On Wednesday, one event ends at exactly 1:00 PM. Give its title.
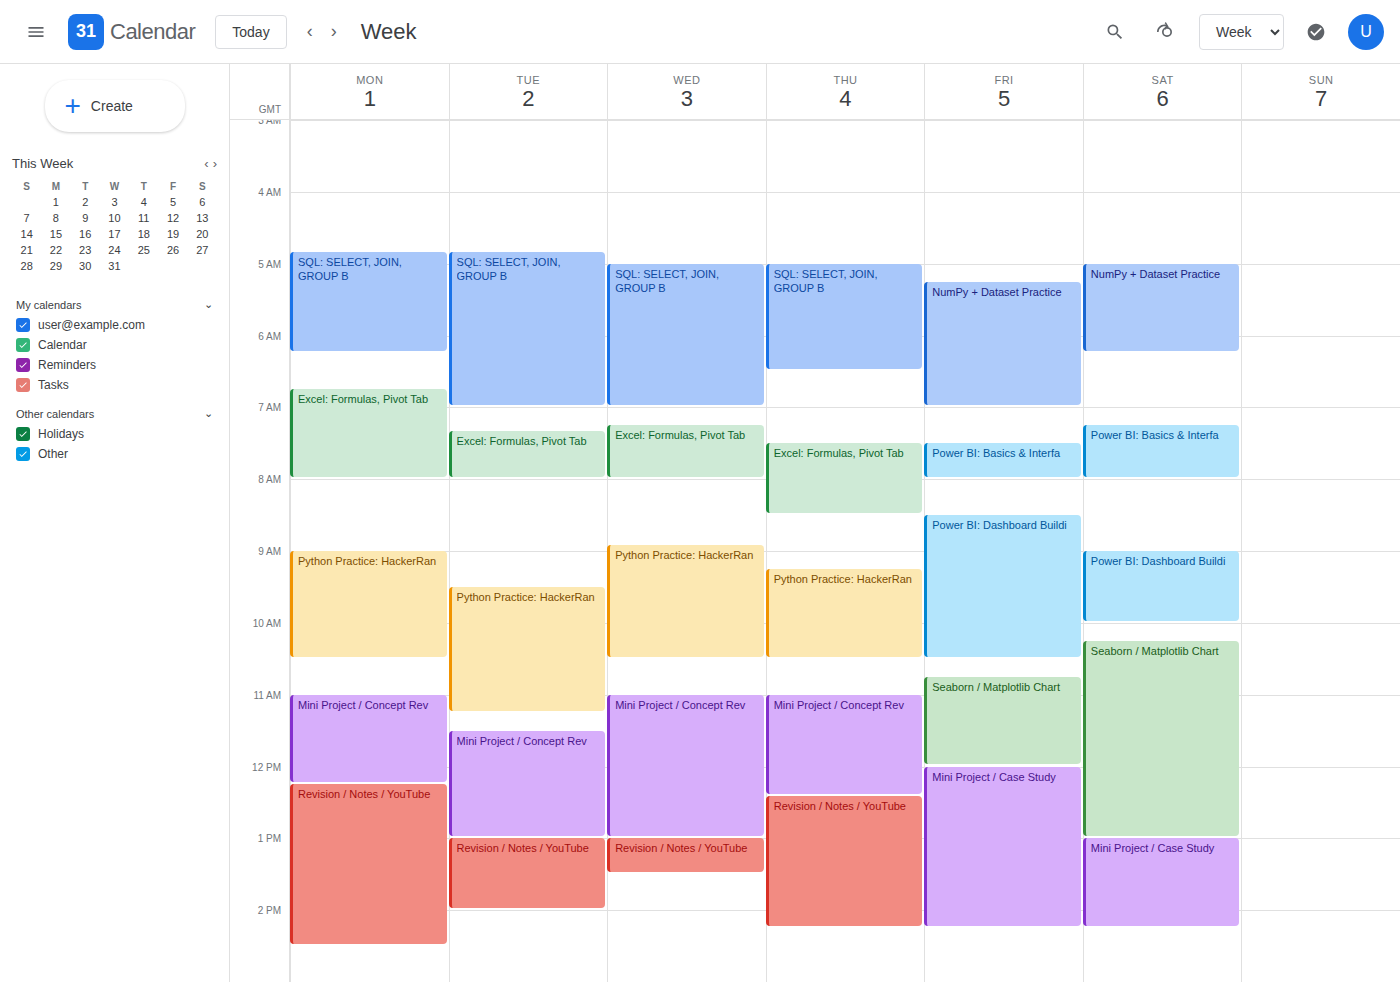
"Mini Project / Concept Rev"